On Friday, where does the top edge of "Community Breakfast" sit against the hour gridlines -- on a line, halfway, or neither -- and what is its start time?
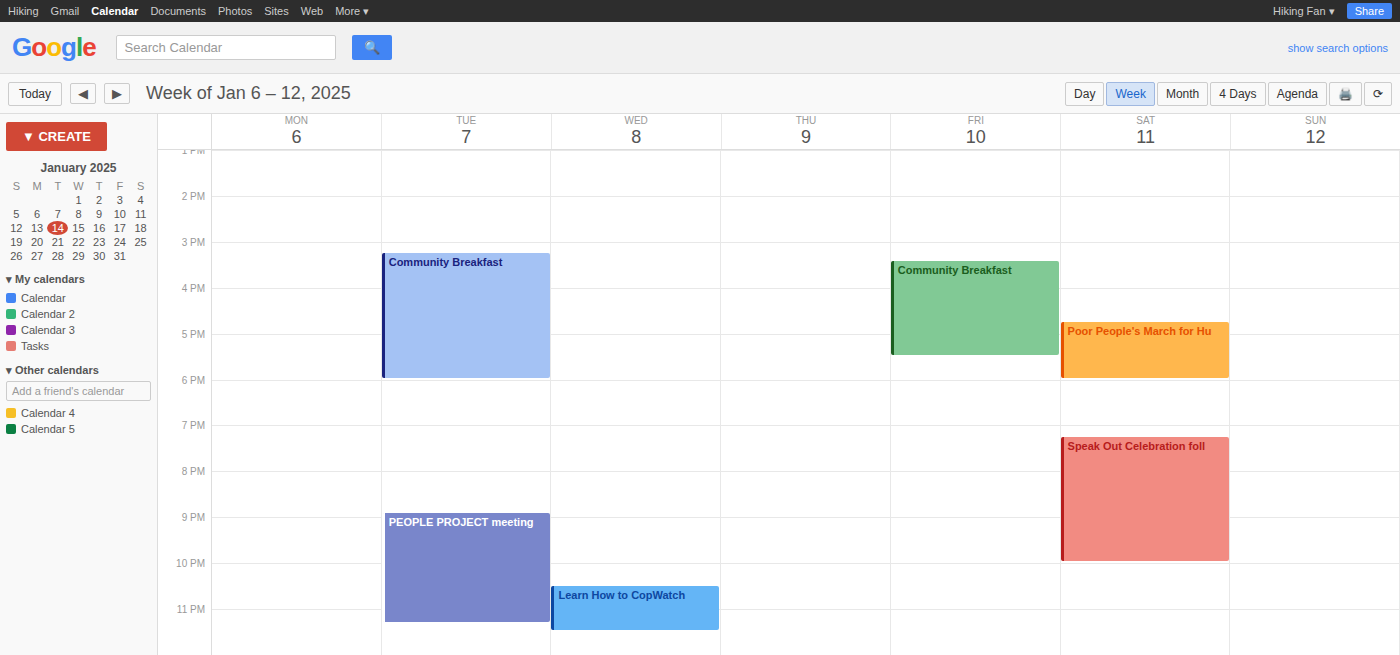
15:25 -- neither: 25 minutes below the 15:00 line and 35 minutes above the 16:00 line.